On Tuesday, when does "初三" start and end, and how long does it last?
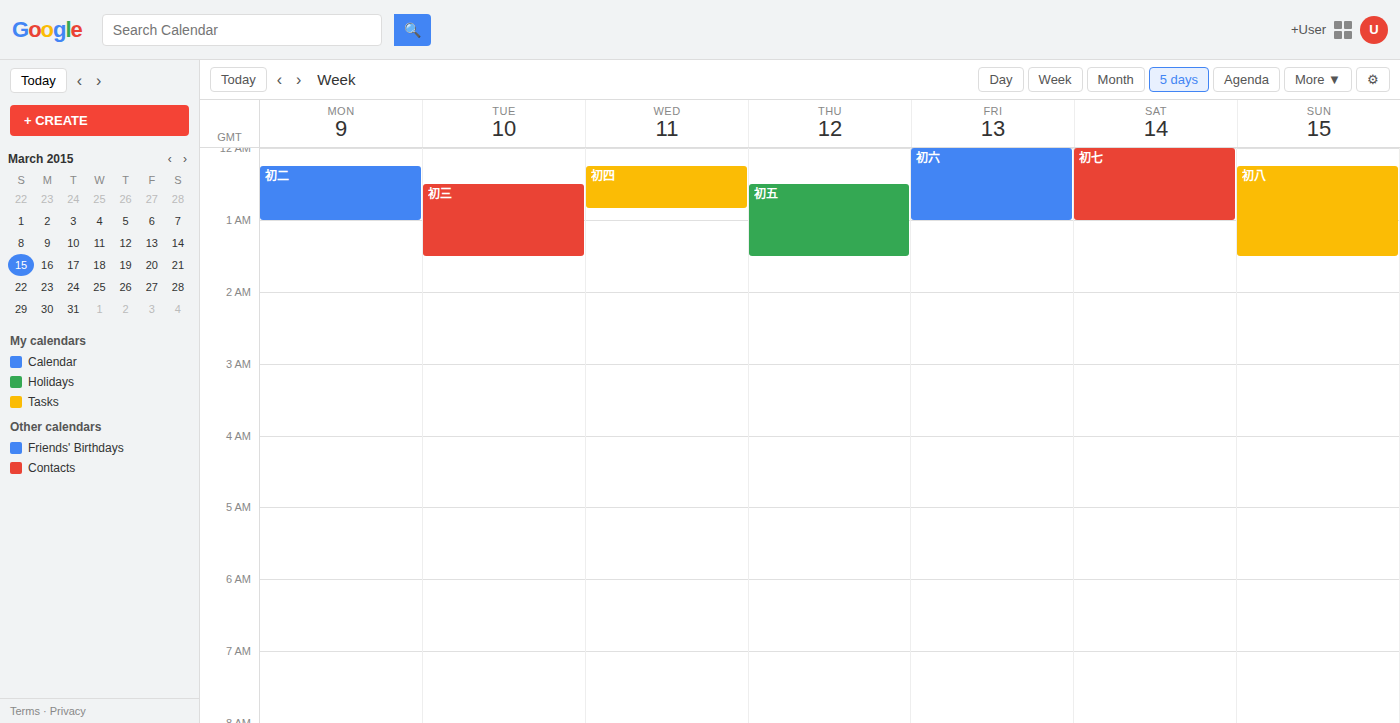
00:30 to 01:30, 1 hour